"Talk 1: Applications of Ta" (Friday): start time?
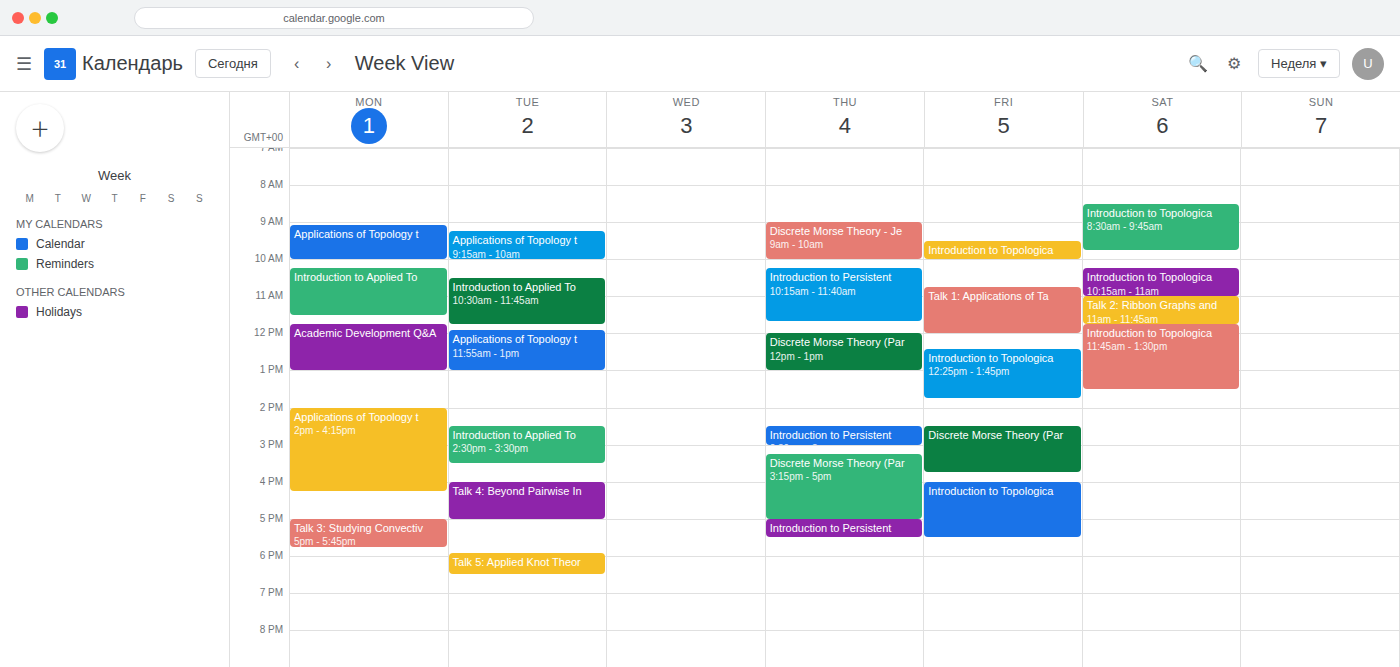
10:45 AM